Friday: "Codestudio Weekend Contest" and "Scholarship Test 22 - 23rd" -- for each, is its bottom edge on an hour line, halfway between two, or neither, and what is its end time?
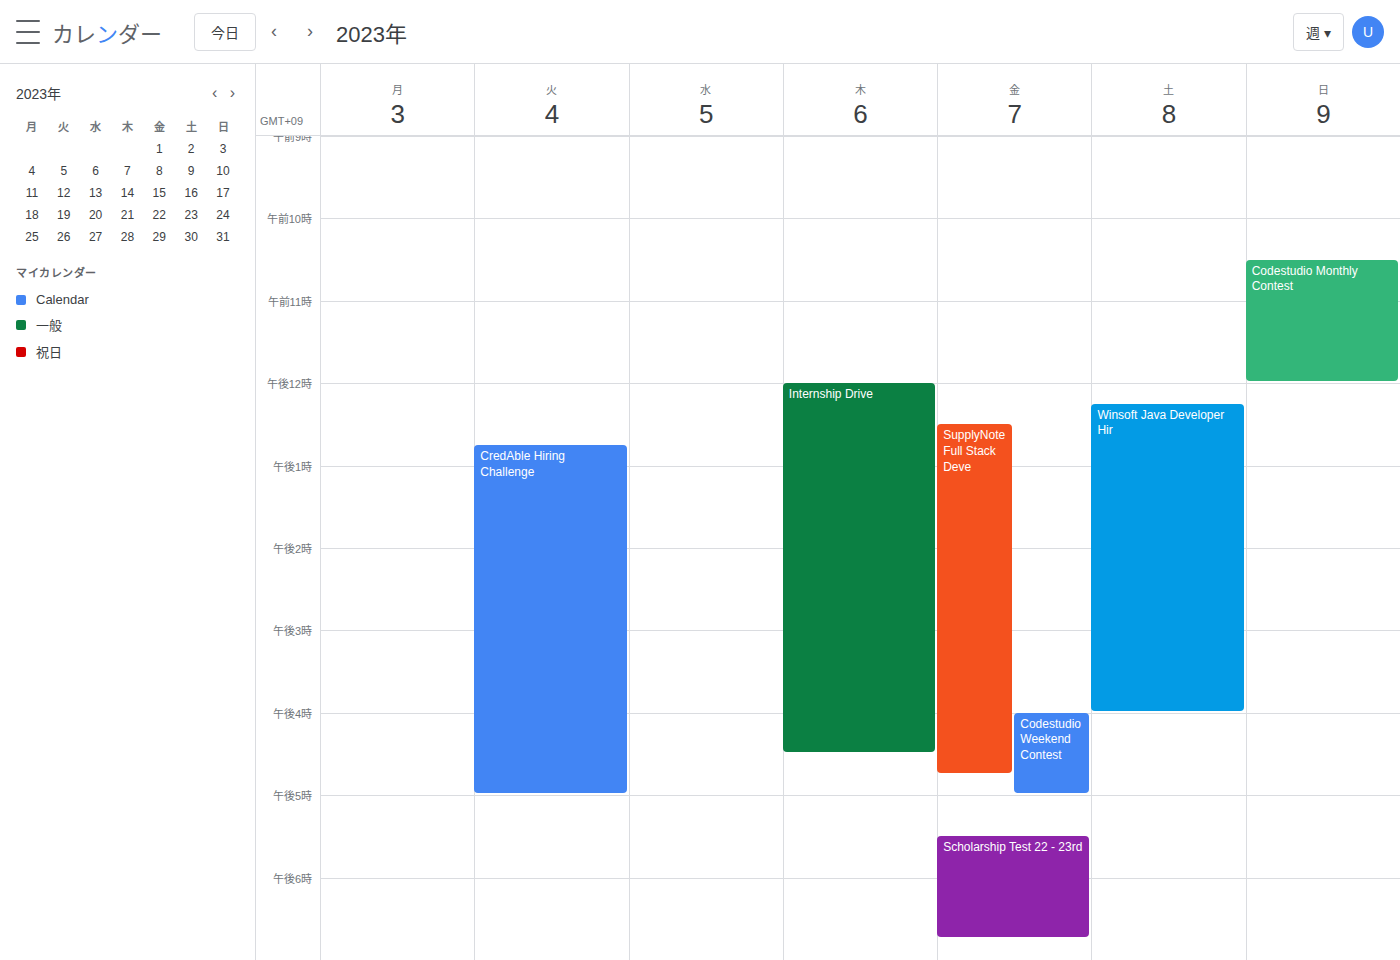
"Codestudio Weekend Contest": 5:00 PM, exactly on the 5 PM line. "Scholarship Test 22 - 23rd": 6:45 PM, neither: three quarters of the way from the 6 PM line to the 7 PM line.